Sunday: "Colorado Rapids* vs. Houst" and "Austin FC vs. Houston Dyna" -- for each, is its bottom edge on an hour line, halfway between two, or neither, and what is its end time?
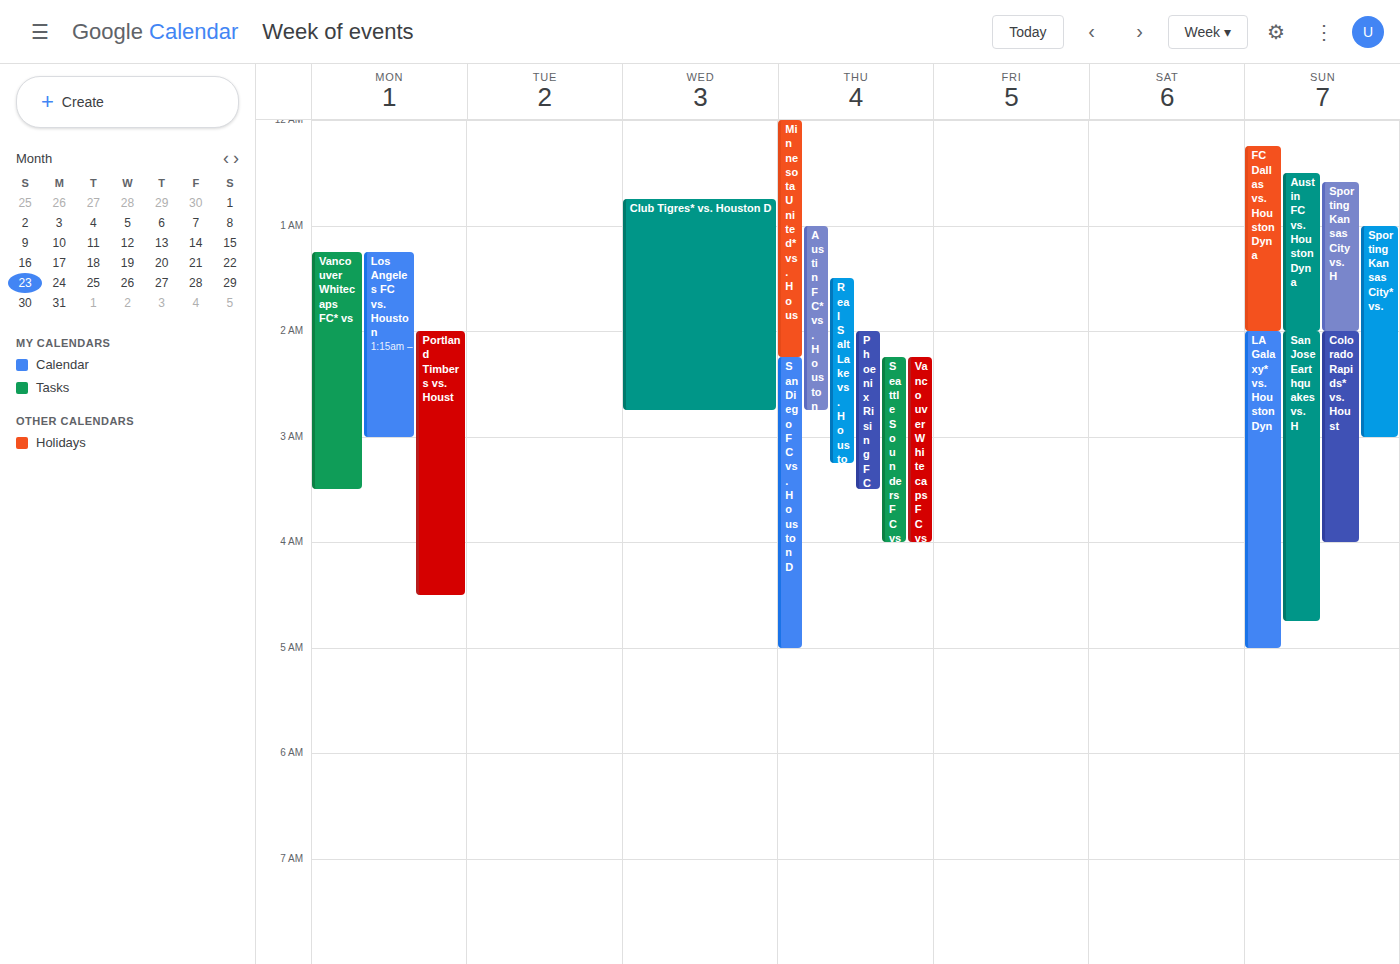
"Colorado Rapids* vs. Houst": 4:00 AM, exactly on the 4 AM line. "Austin FC vs. Houston Dyna": 2:00 AM, exactly on the 2 AM line.